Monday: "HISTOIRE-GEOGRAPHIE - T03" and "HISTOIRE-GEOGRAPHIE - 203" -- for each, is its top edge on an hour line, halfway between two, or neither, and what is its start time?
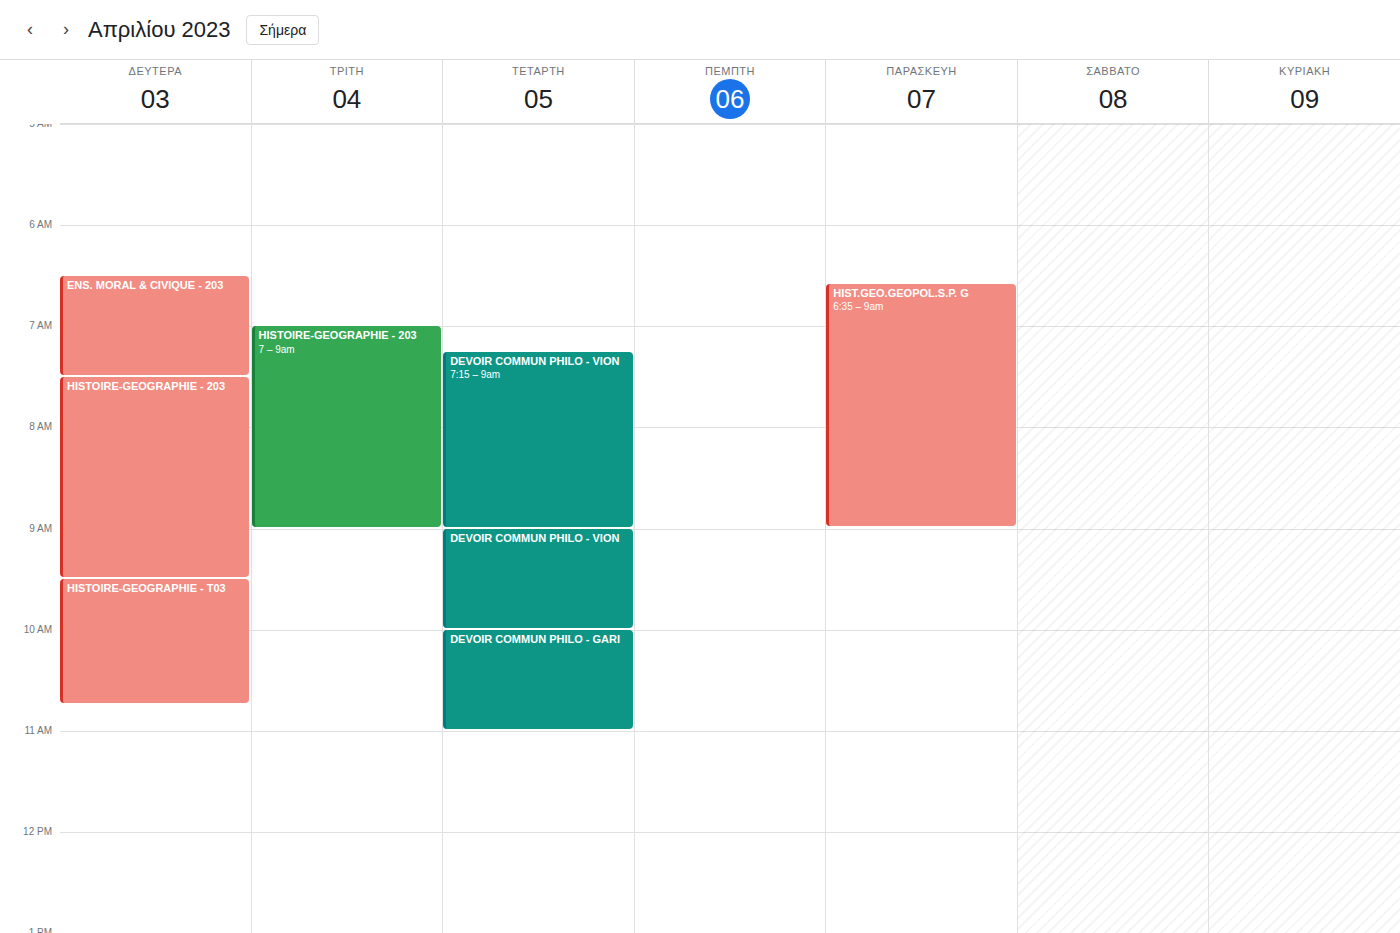
"HISTOIRE-GEOGRAPHIE - T03": 9:30 AM, halfway between the 9 AM and 10 AM lines. "HISTOIRE-GEOGRAPHIE - 203": 7:30 AM, halfway between the 7 AM and 8 AM lines.